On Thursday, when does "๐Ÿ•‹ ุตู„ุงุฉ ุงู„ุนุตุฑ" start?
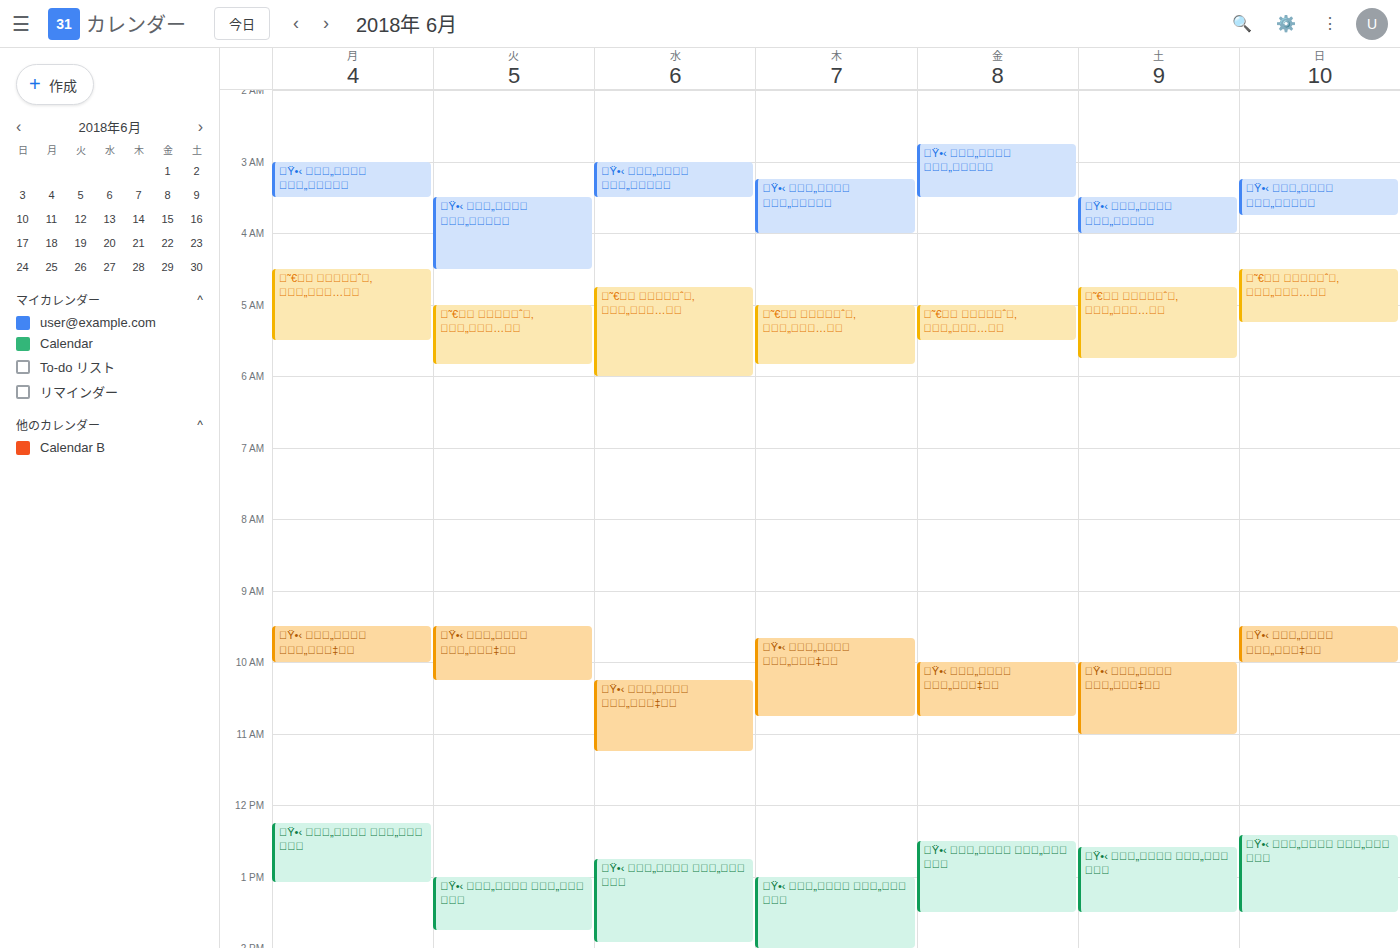
1:00 PM